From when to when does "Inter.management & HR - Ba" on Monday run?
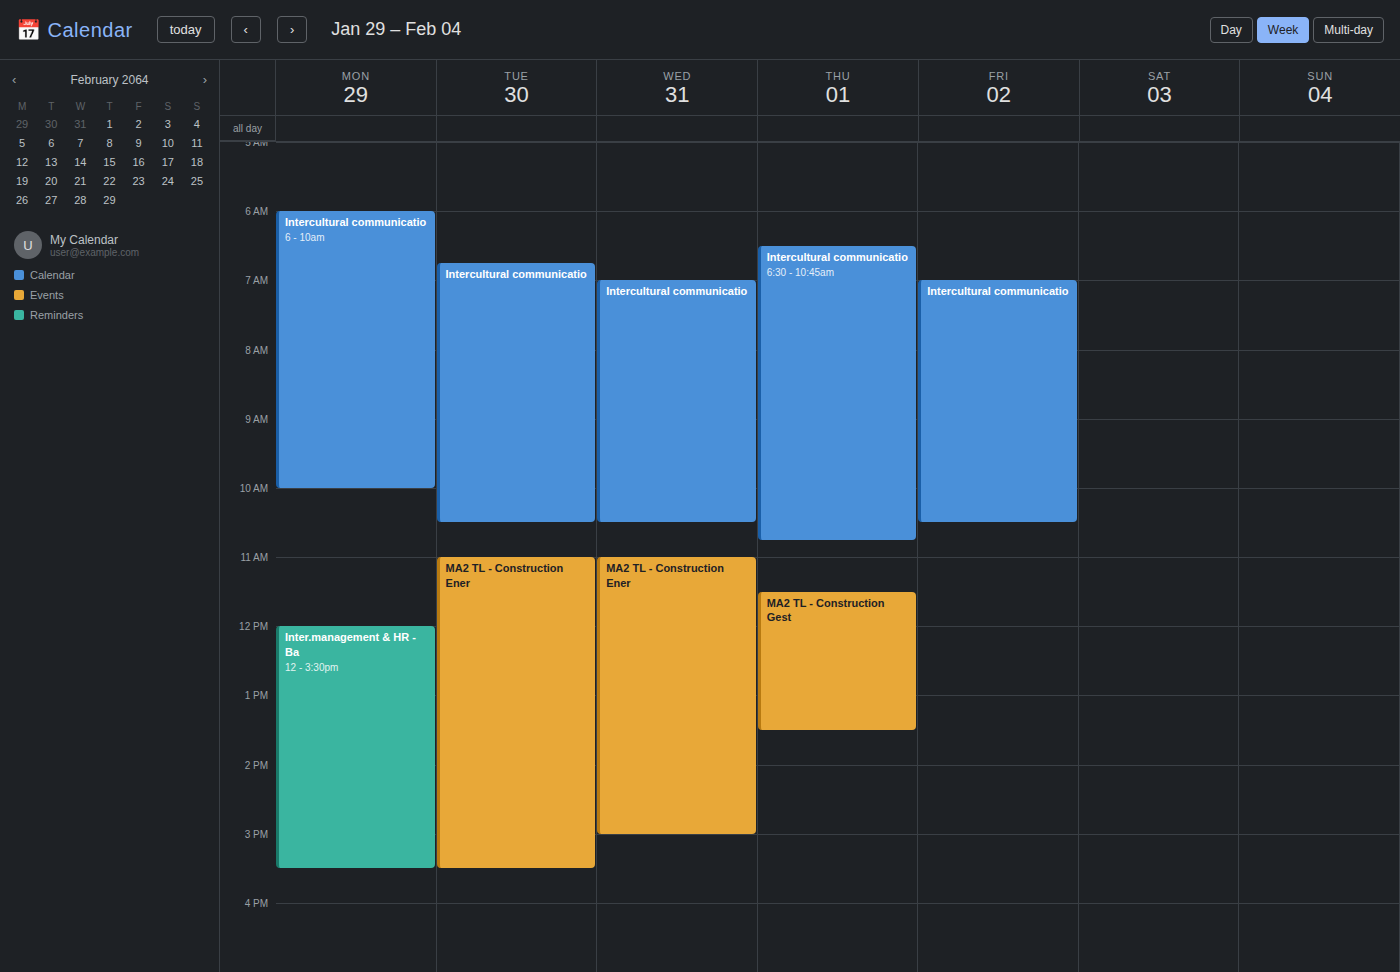
12:00 PM to 3:30 PM